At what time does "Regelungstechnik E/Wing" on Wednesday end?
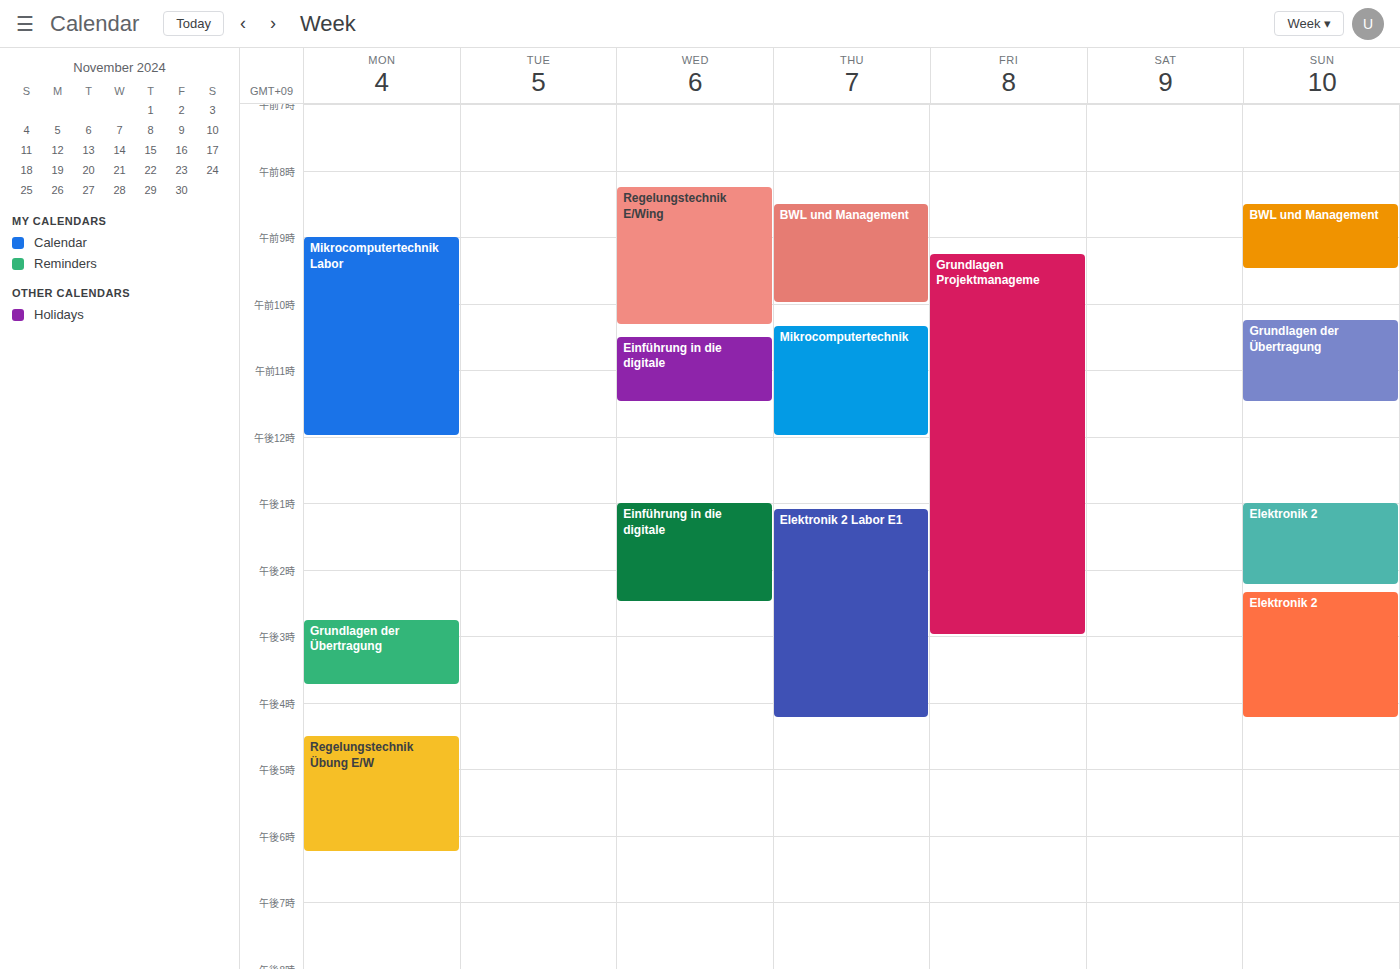
10:20 AM